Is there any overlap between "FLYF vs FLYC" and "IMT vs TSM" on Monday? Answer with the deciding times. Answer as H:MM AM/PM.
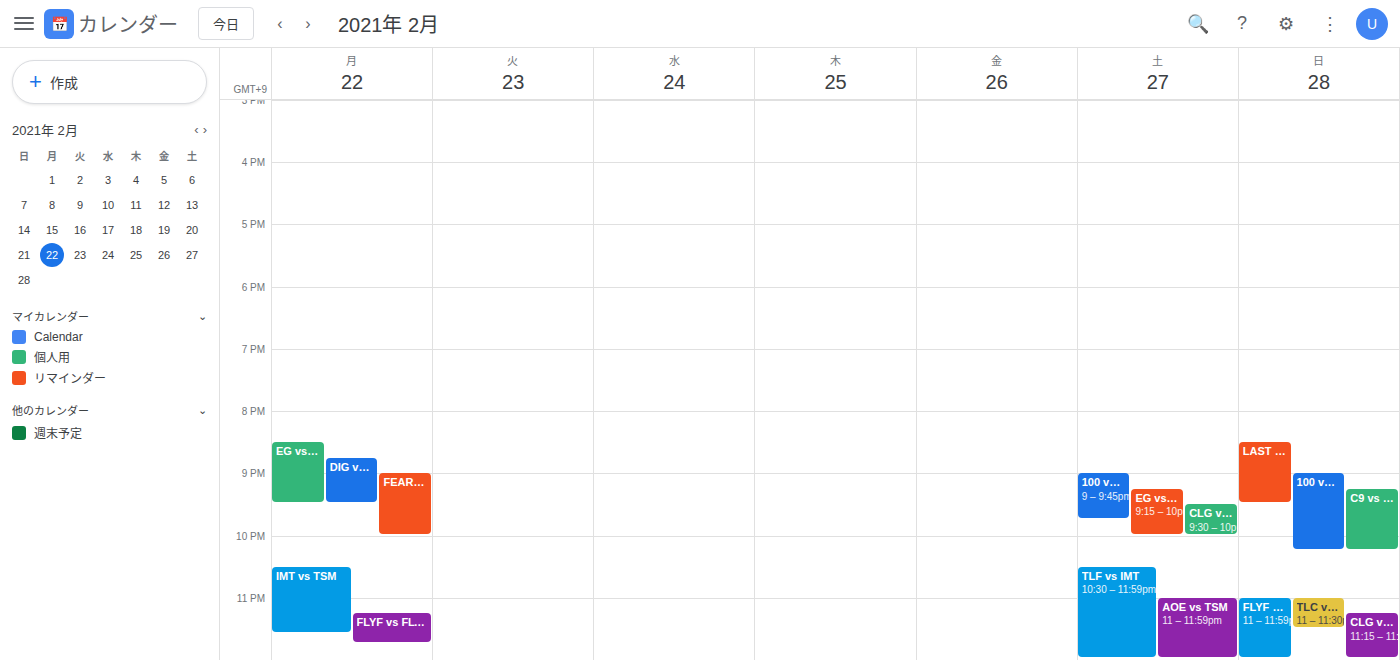
"FLYF vs FLYC" starts at 11:15 PM, before "IMT vs TSM" ends at 11:35 PM -- they overlap.